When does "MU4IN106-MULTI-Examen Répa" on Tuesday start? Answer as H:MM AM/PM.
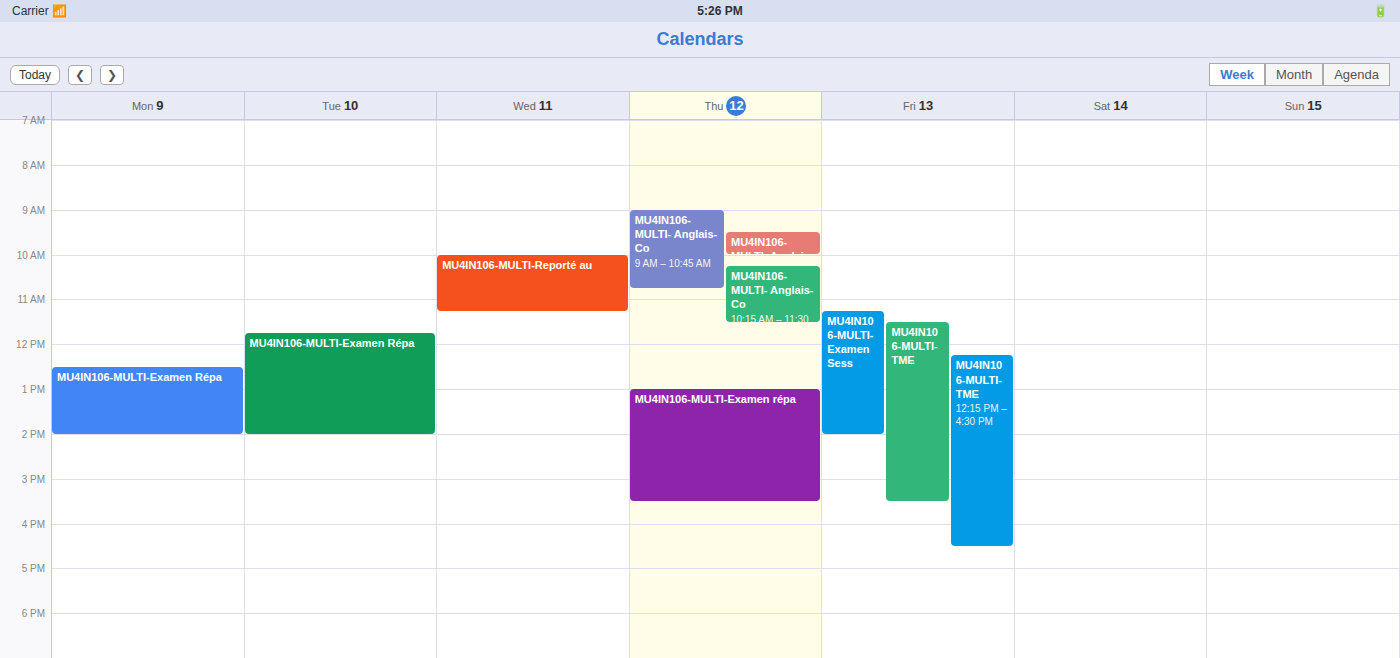
11:45 AM